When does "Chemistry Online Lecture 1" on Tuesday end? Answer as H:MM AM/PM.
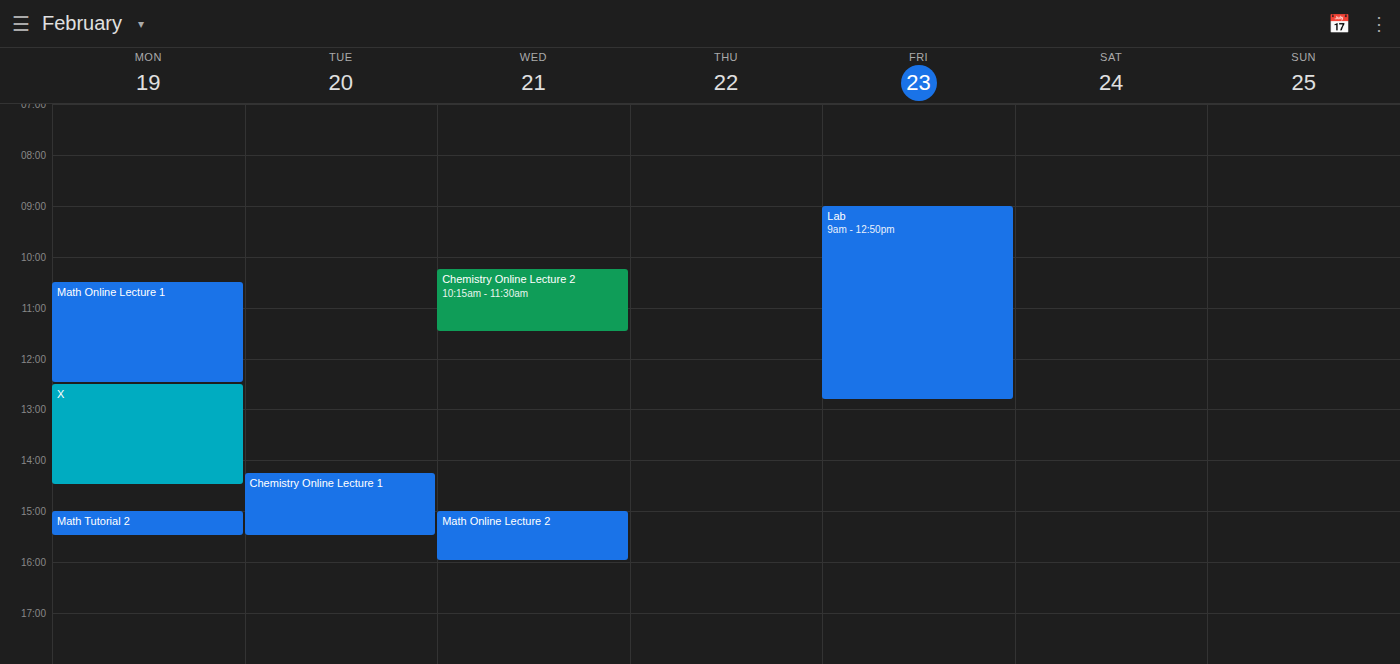
3:30 PM